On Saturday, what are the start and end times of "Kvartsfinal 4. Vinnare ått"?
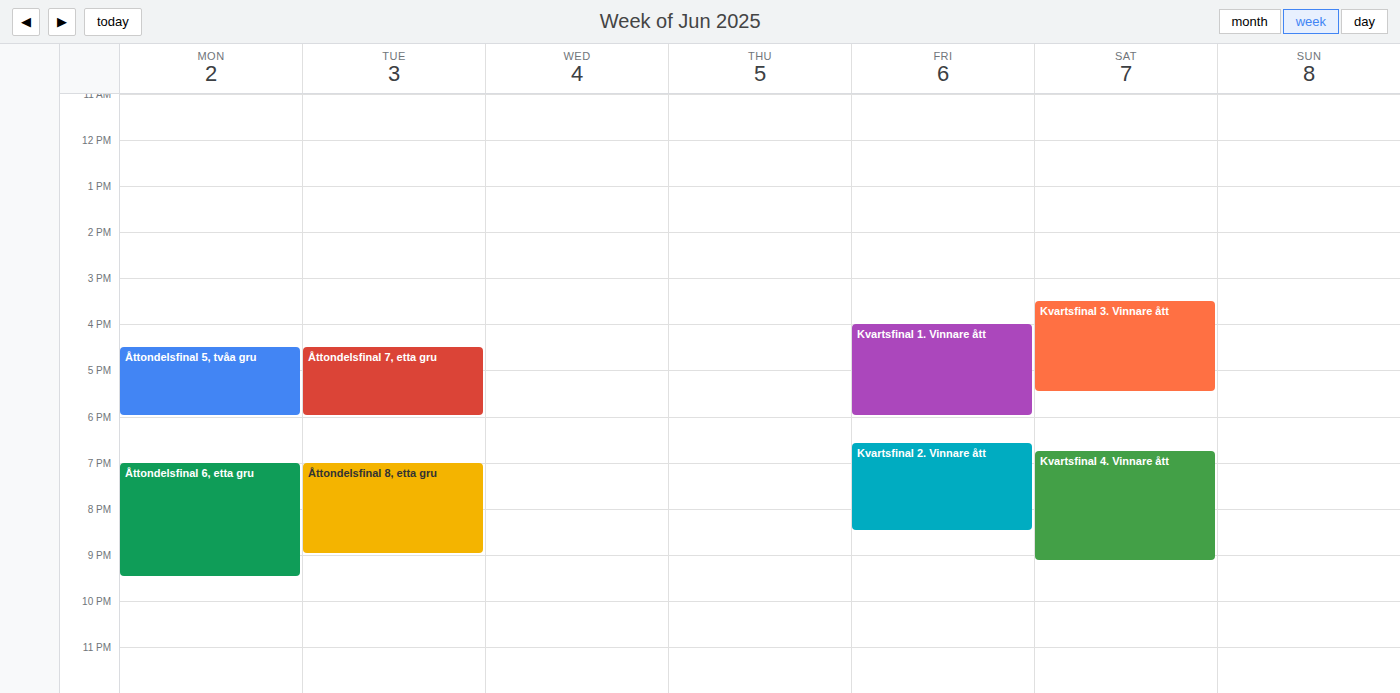
6:45 PM to 9:10 PM